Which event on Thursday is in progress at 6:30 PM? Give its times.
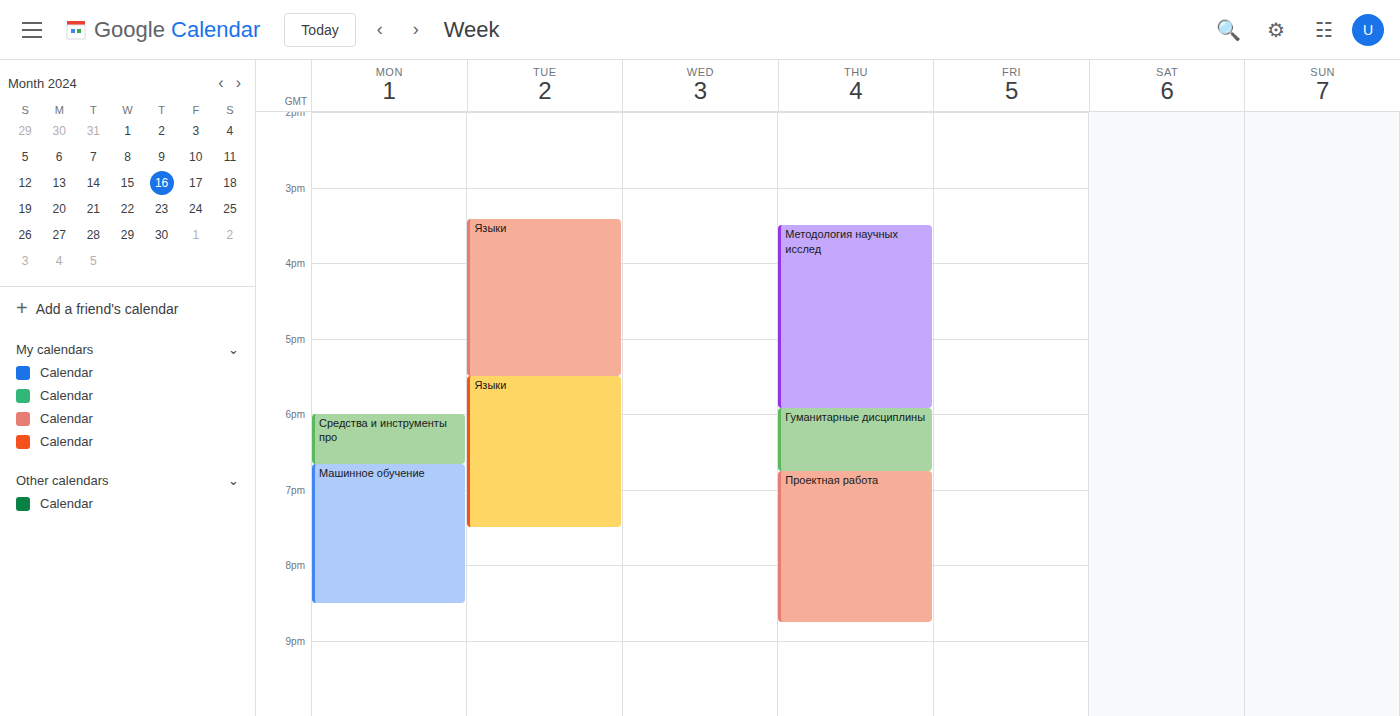
"Гуманитарные дисциплины", 5:55 PM to 6:45 PM